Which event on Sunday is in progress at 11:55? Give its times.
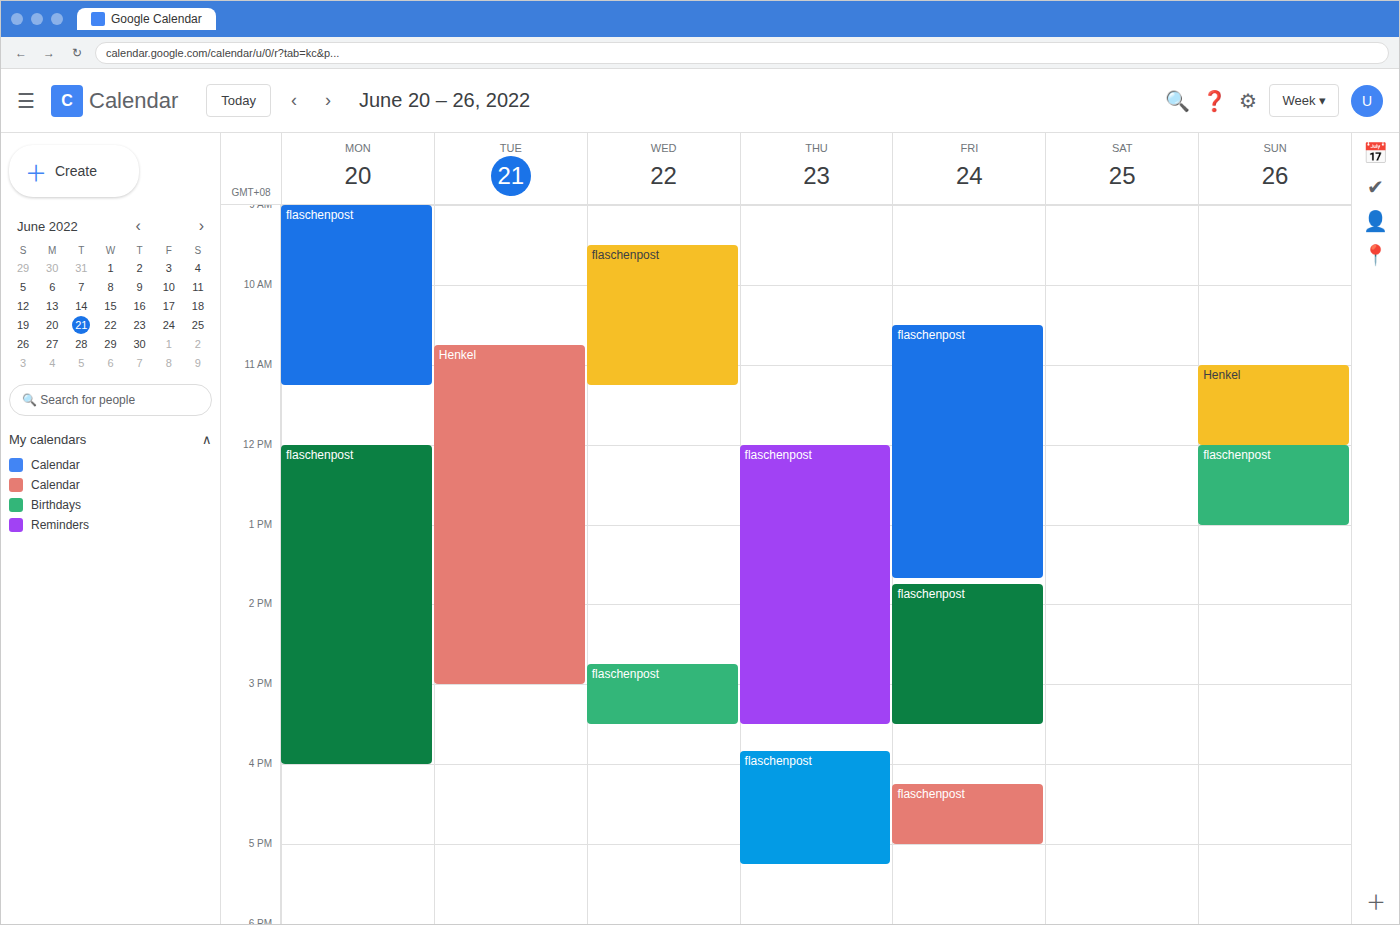
"Henkel", 11:00 to 12:00